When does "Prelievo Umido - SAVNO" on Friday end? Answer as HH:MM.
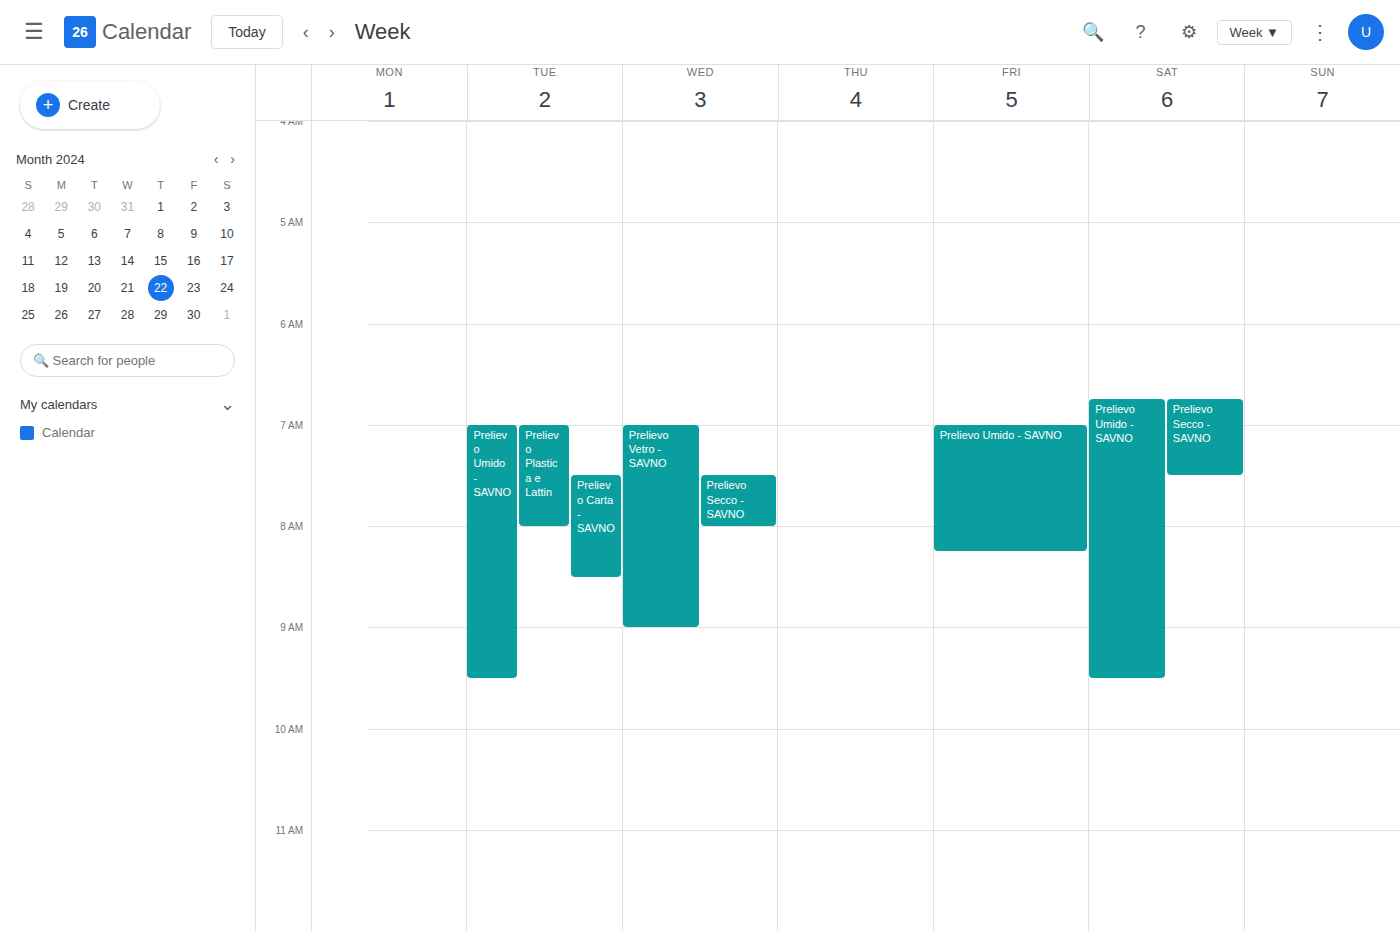
08:15